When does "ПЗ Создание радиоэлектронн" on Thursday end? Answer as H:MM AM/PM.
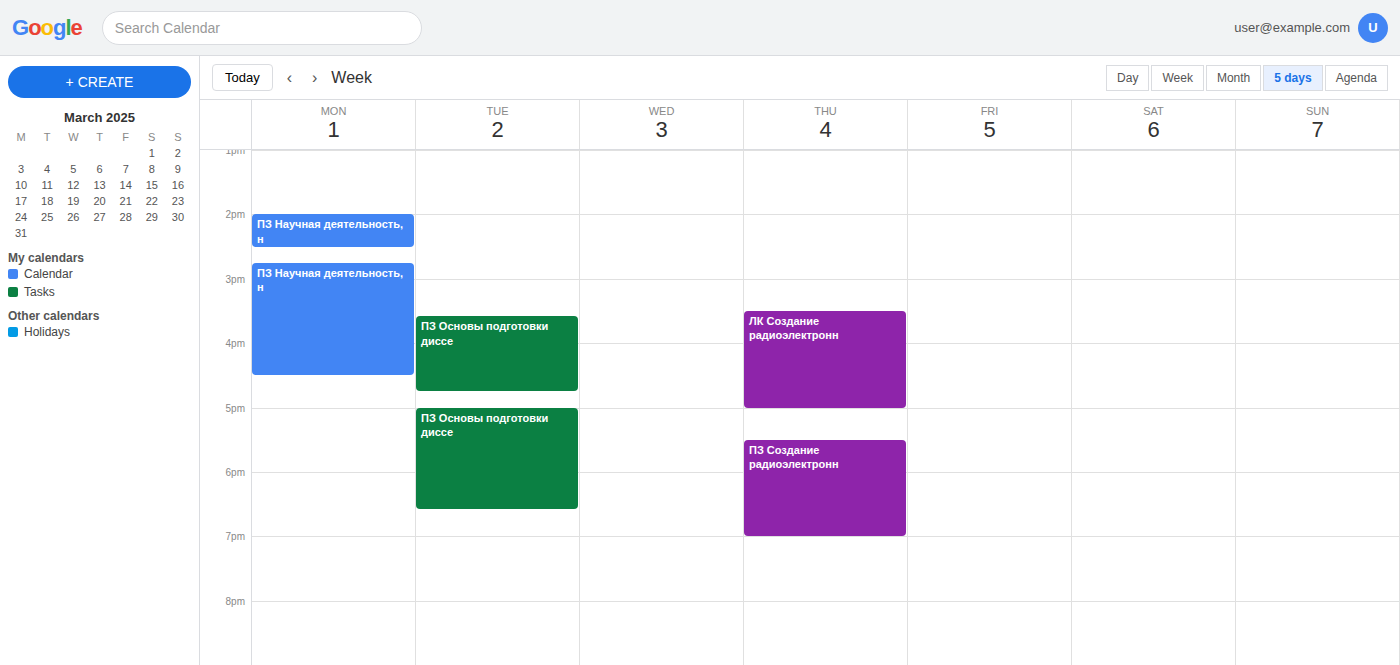
7:00 PM